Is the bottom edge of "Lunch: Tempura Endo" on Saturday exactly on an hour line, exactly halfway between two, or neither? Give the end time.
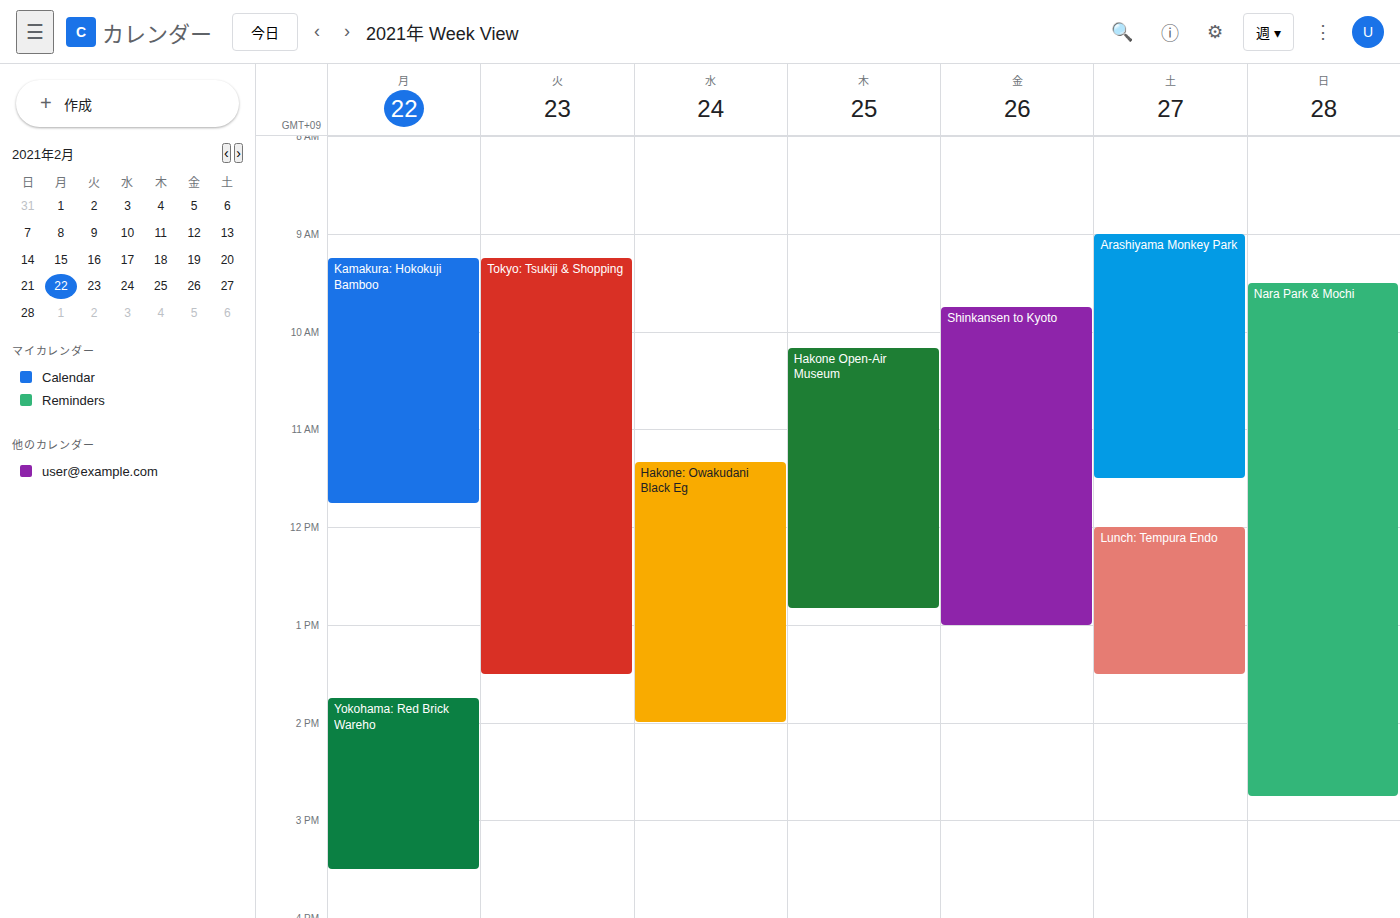
13:30 -- halfway between the 13:00 and 14:00 lines.